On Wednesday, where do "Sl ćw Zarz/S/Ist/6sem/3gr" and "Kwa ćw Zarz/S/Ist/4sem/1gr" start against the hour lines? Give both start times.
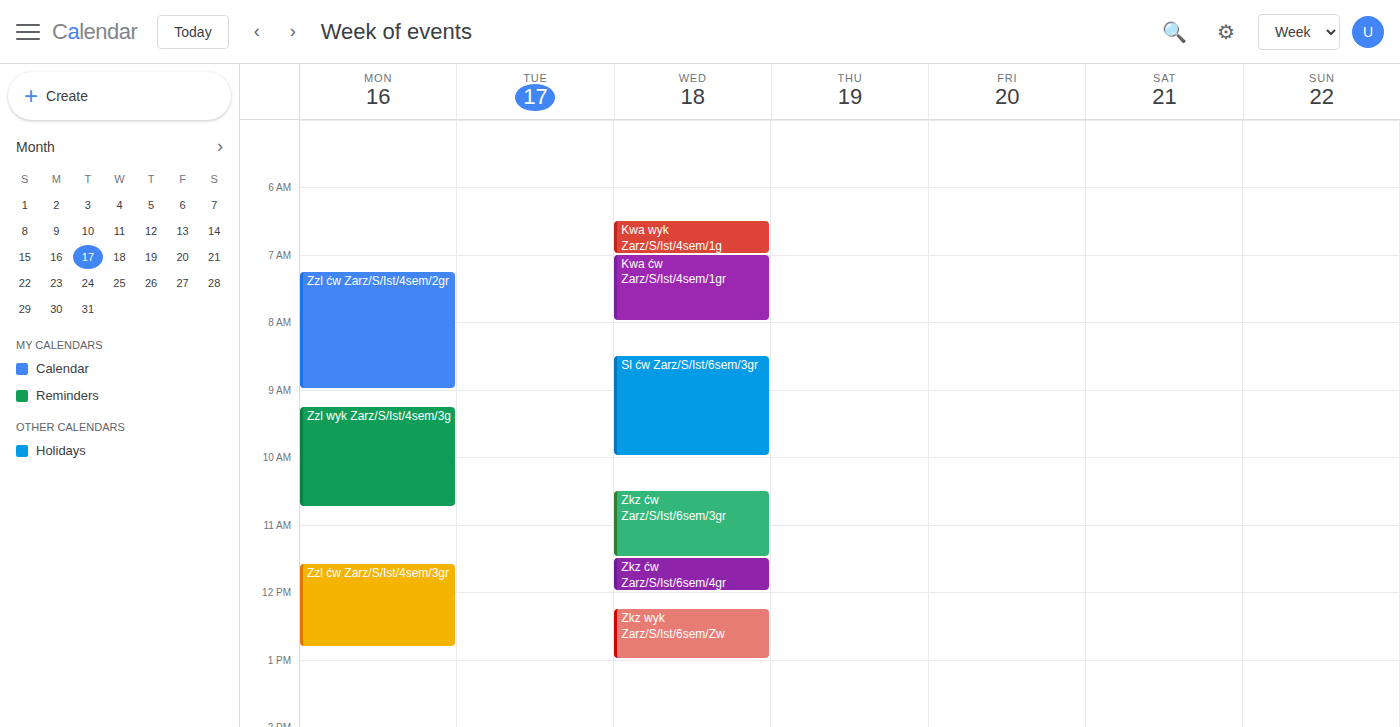
"Sl ćw Zarz/S/Ist/6sem/3gr": 8:30 AM, halfway between the 8 AM and 9 AM lines. "Kwa ćw Zarz/S/Ist/4sem/1gr": 7:00 AM, exactly on the 7 AM line.